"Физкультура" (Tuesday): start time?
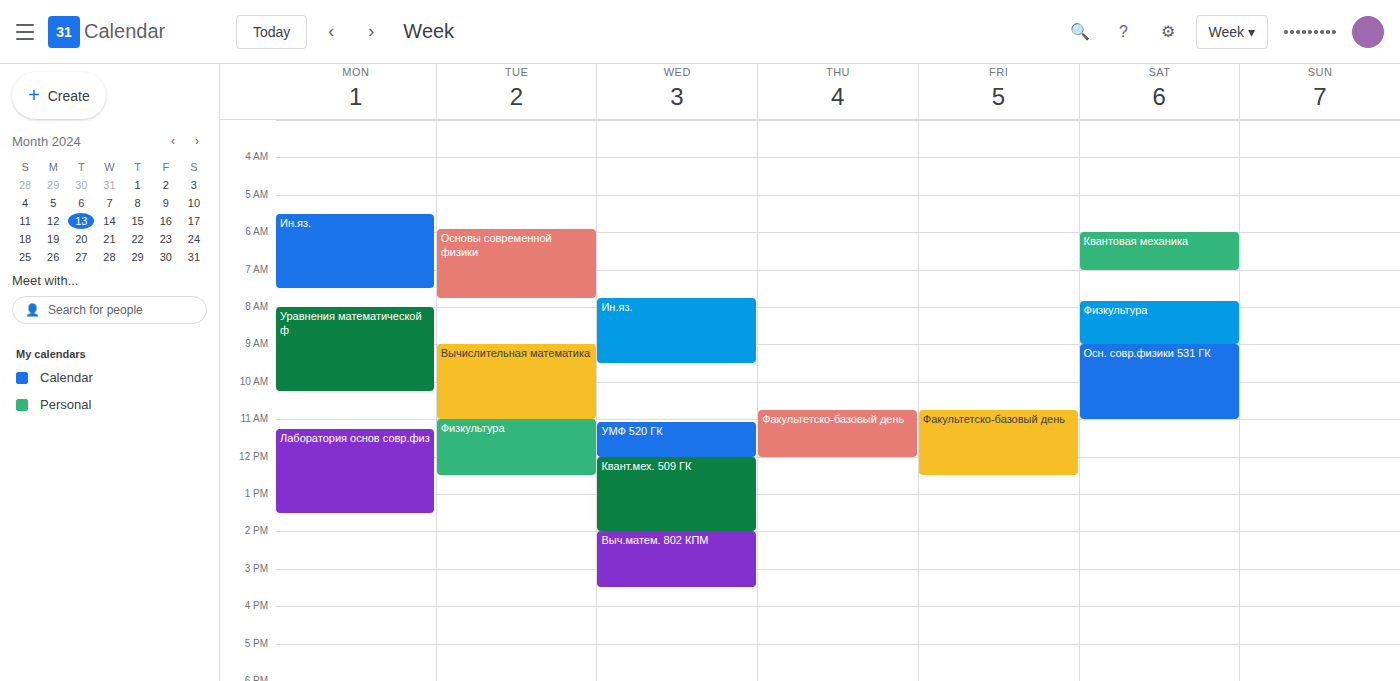
11:00 AM